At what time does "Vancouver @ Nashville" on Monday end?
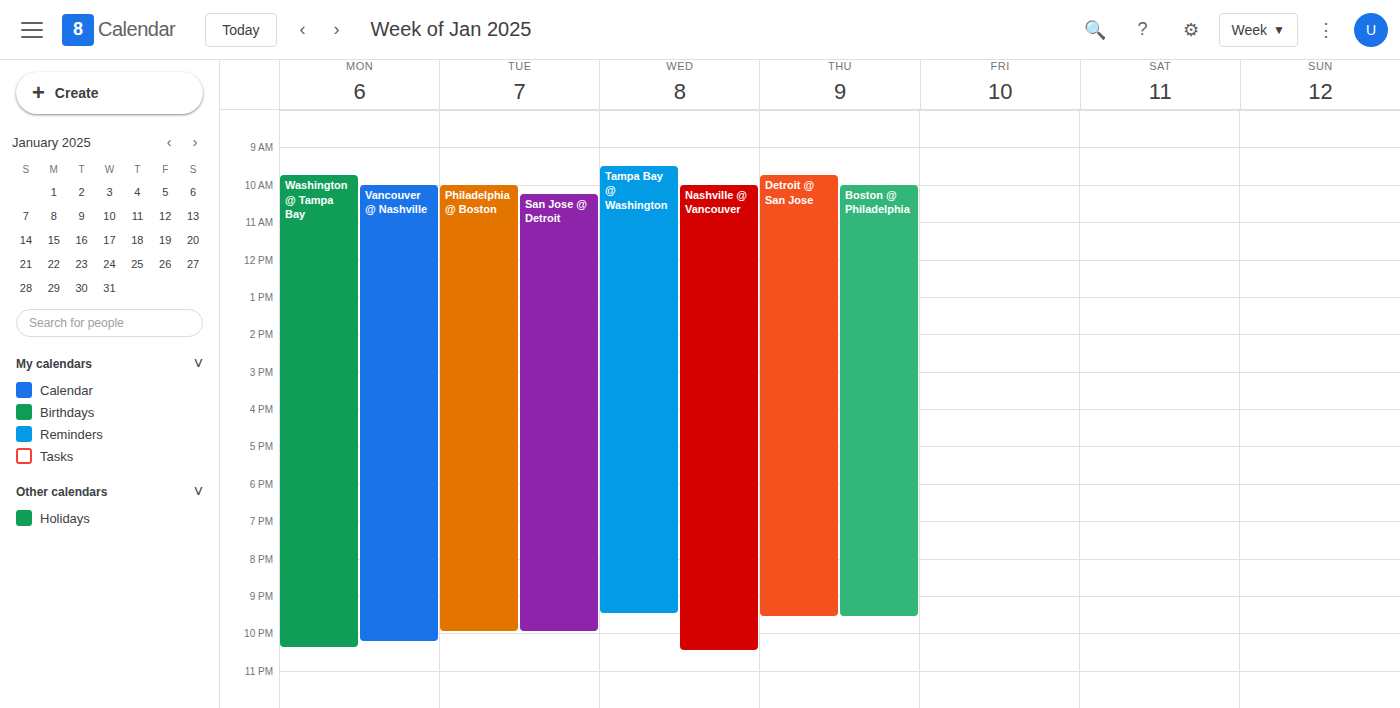
22:15